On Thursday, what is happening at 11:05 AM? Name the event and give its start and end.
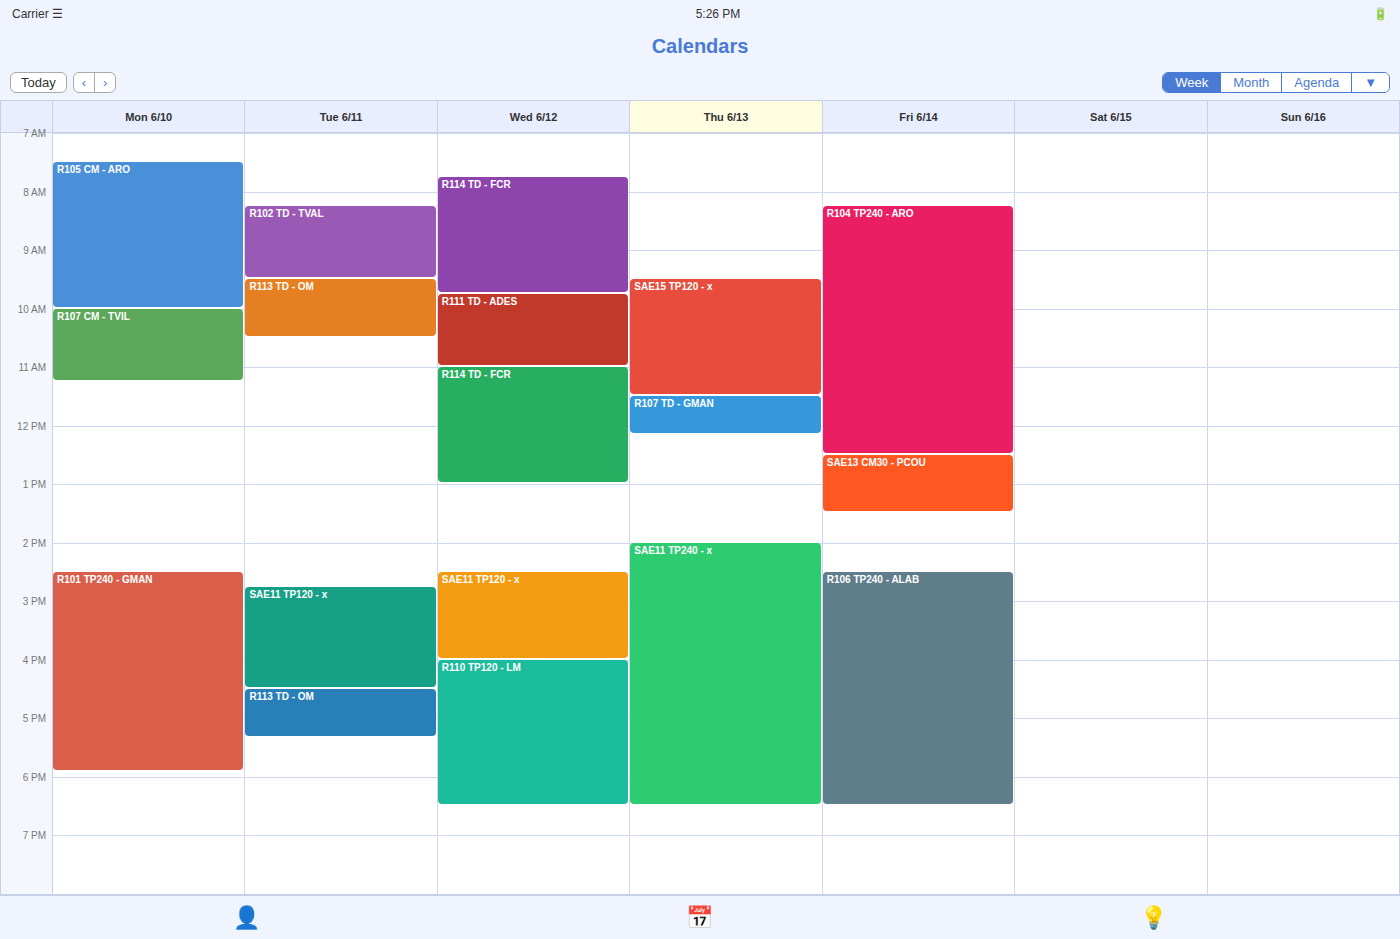
"SAE15 TP120 - x", 9:30 AM to 11:30 AM